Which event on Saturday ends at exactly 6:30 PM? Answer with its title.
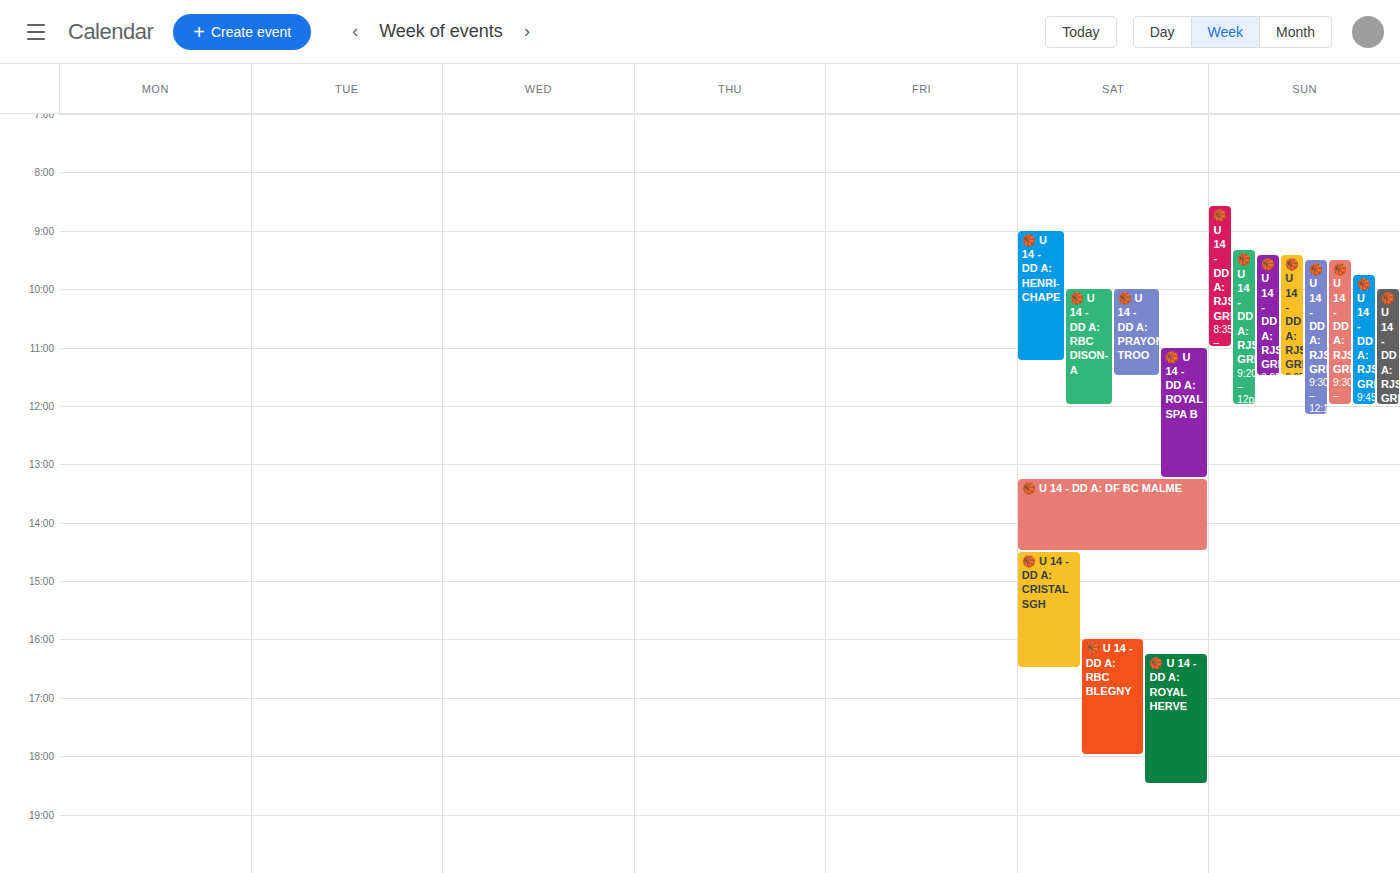
"🏀 U 14 - DD A: ROYAL HERVE"